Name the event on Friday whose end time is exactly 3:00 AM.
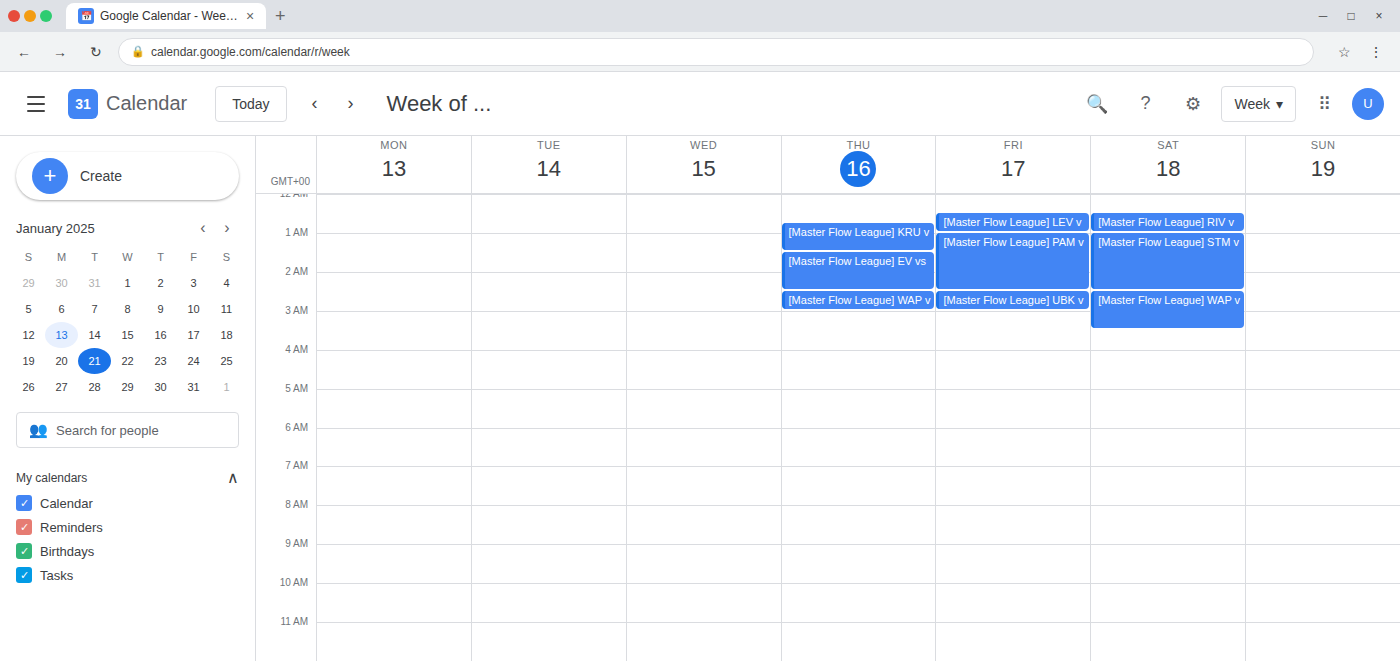
"[Master Flow League] UBK v"